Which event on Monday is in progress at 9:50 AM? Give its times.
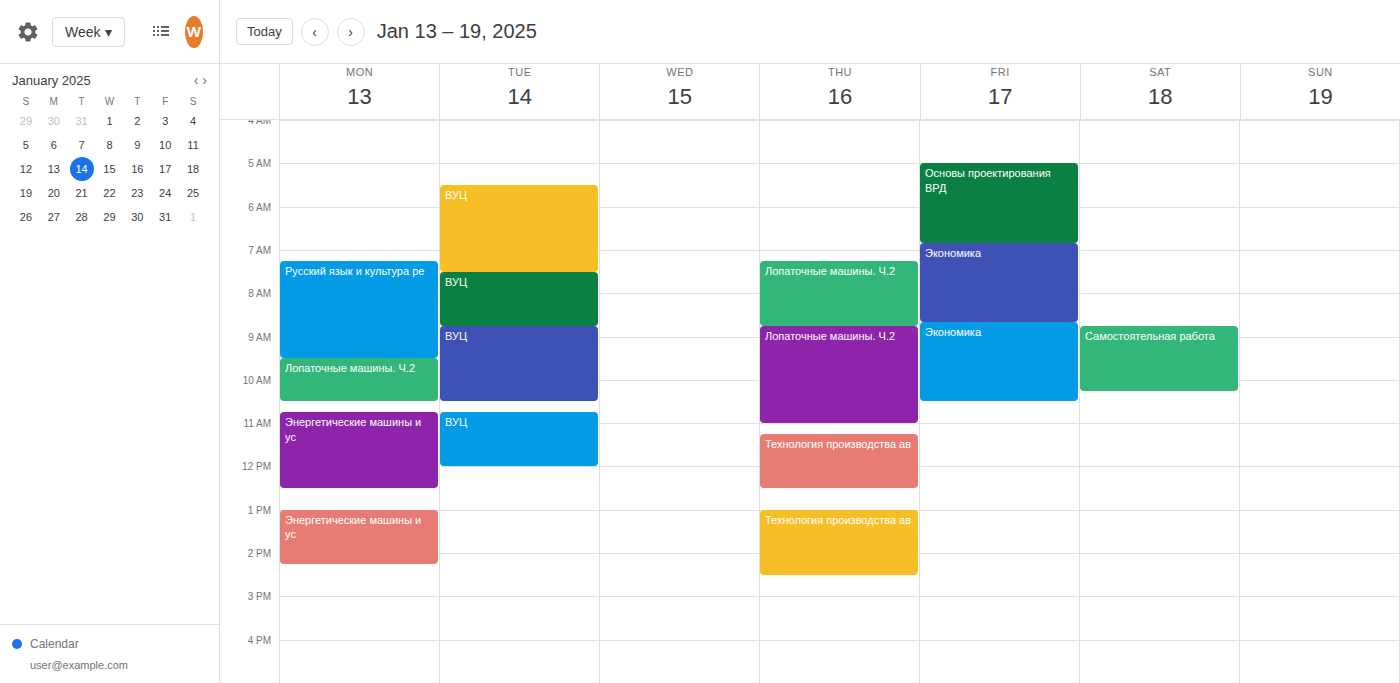
"Лопаточные машины. Ч.2", 9:30 AM to 10:30 AM